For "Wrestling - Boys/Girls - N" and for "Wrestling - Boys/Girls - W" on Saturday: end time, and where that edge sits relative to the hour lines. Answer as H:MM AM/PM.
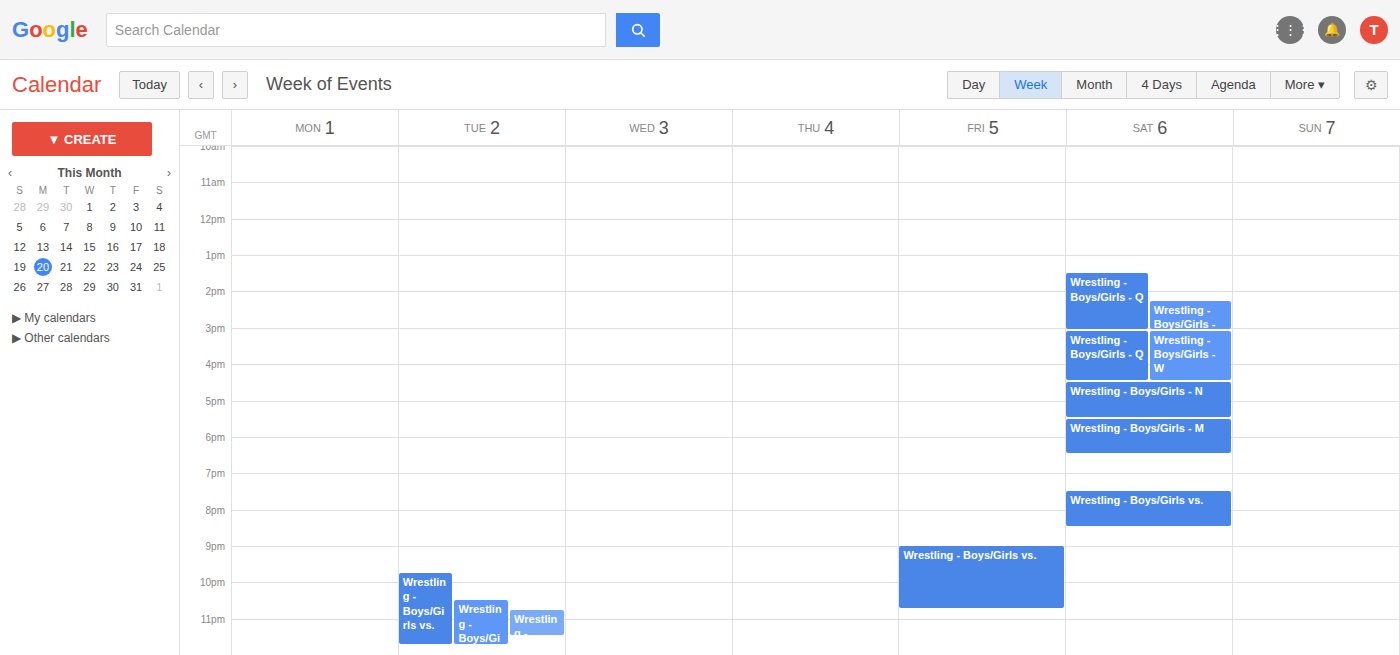
"Wrestling - Boys/Girls - N": 5:30 PM, halfway between the 5 PM and 6 PM lines. "Wrestling - Boys/Girls - W": 4:30 PM, halfway between the 4 PM and 5 PM lines.